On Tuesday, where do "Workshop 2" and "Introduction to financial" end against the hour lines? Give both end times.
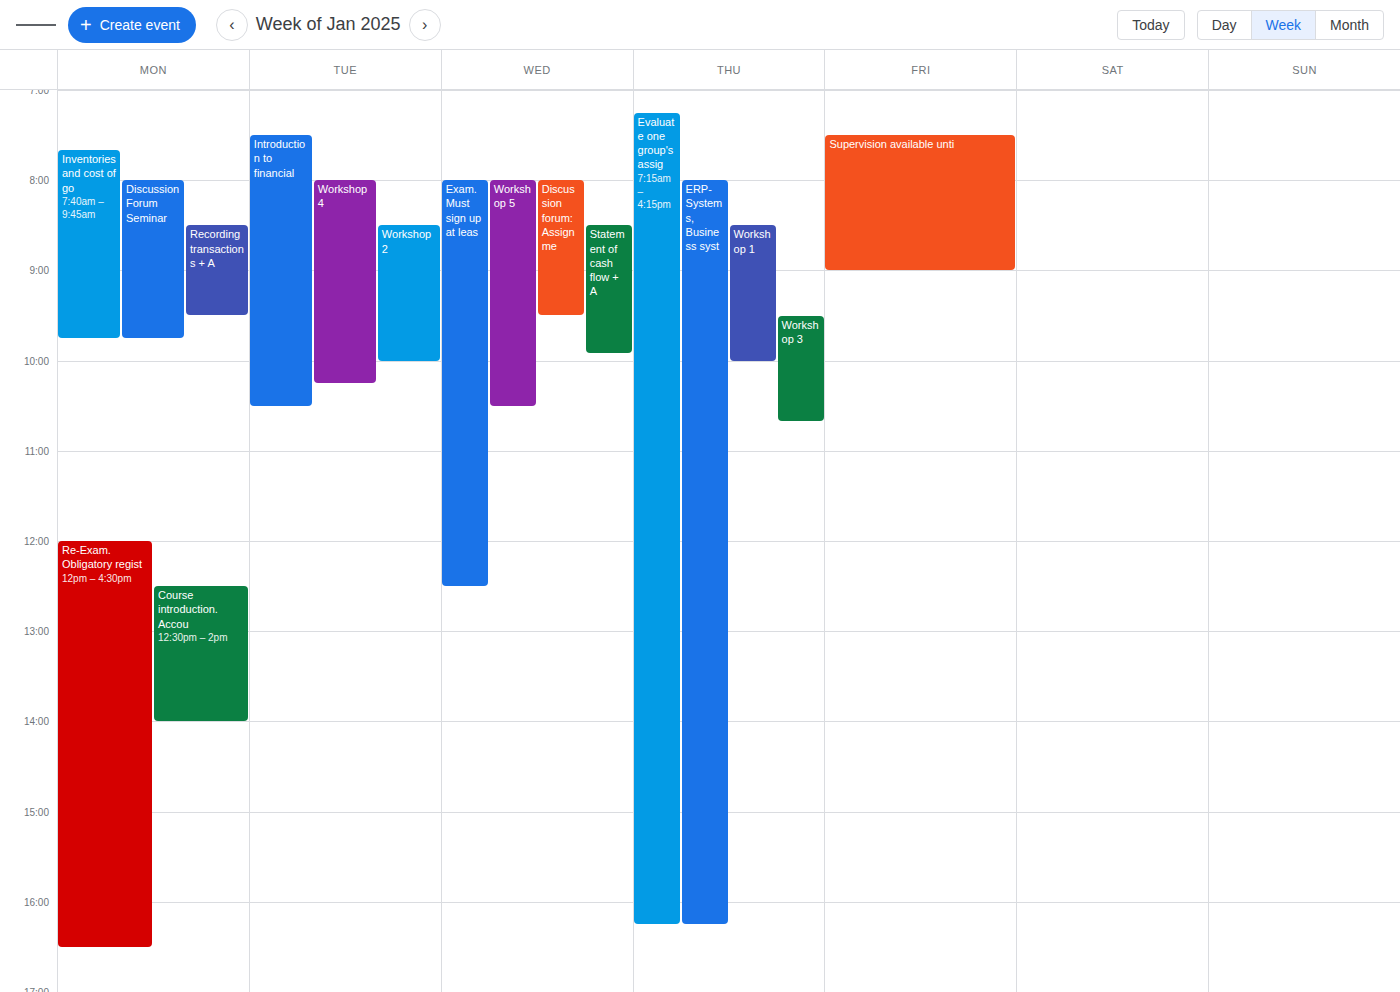
"Workshop 2": 10:00 AM, exactly on the 10 AM line. "Introduction to financial": 10:30 AM, halfway between the 10 AM and 11 AM lines.